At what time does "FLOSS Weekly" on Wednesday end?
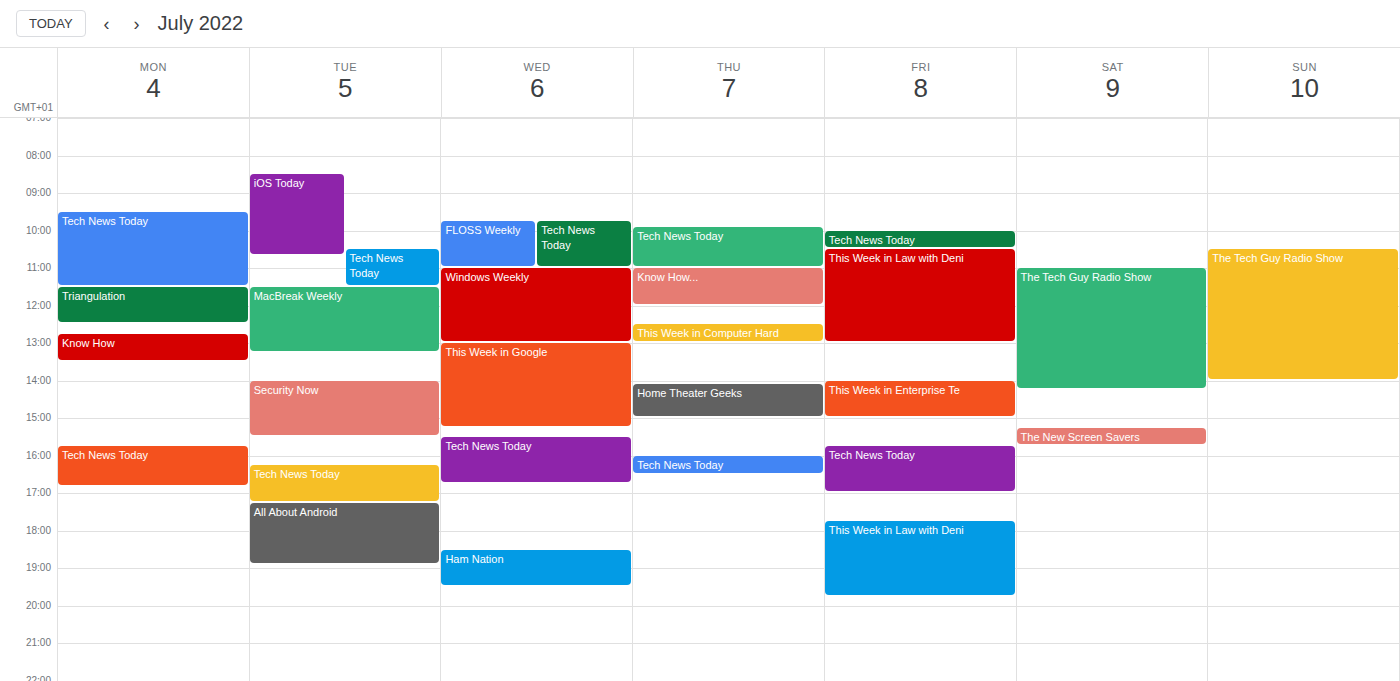
11:00 AM